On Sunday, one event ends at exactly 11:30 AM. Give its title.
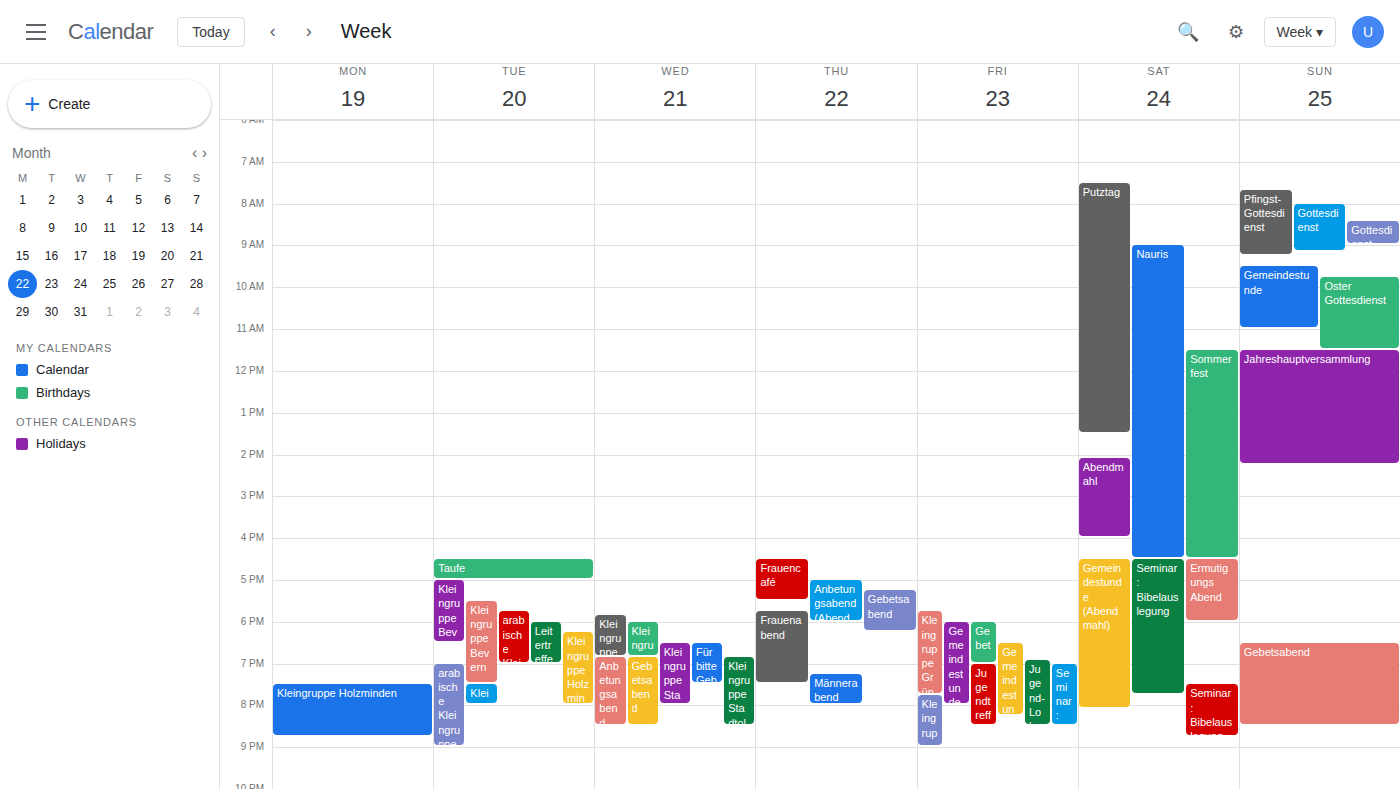
"Oster Gottesdienst"